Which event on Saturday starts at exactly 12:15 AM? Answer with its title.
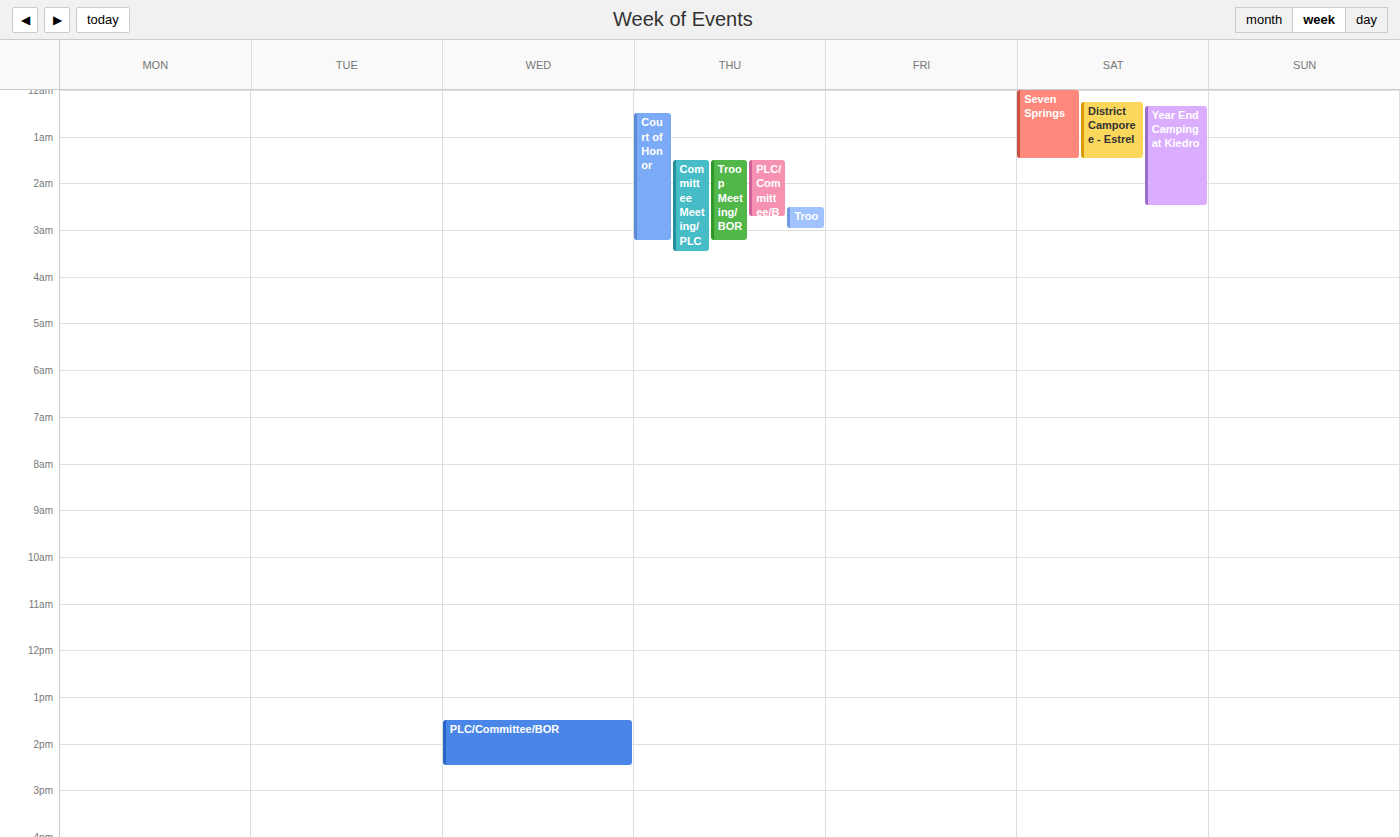
"District Camporee - Estrel"